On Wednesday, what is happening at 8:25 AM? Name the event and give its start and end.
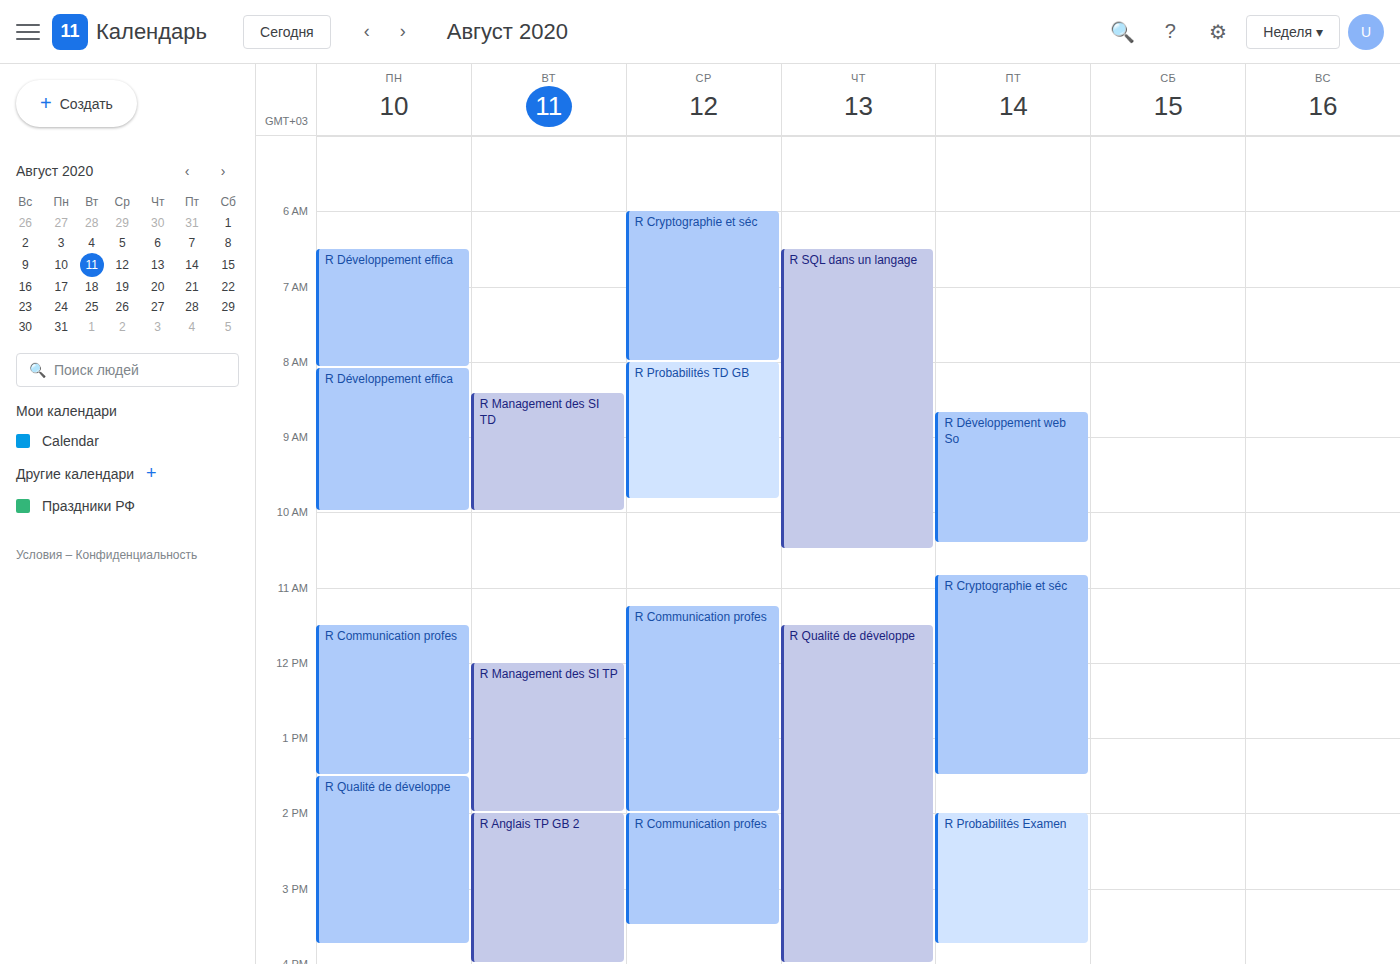
"R Probabilités TD GB", 8:00 AM to 9:50 AM